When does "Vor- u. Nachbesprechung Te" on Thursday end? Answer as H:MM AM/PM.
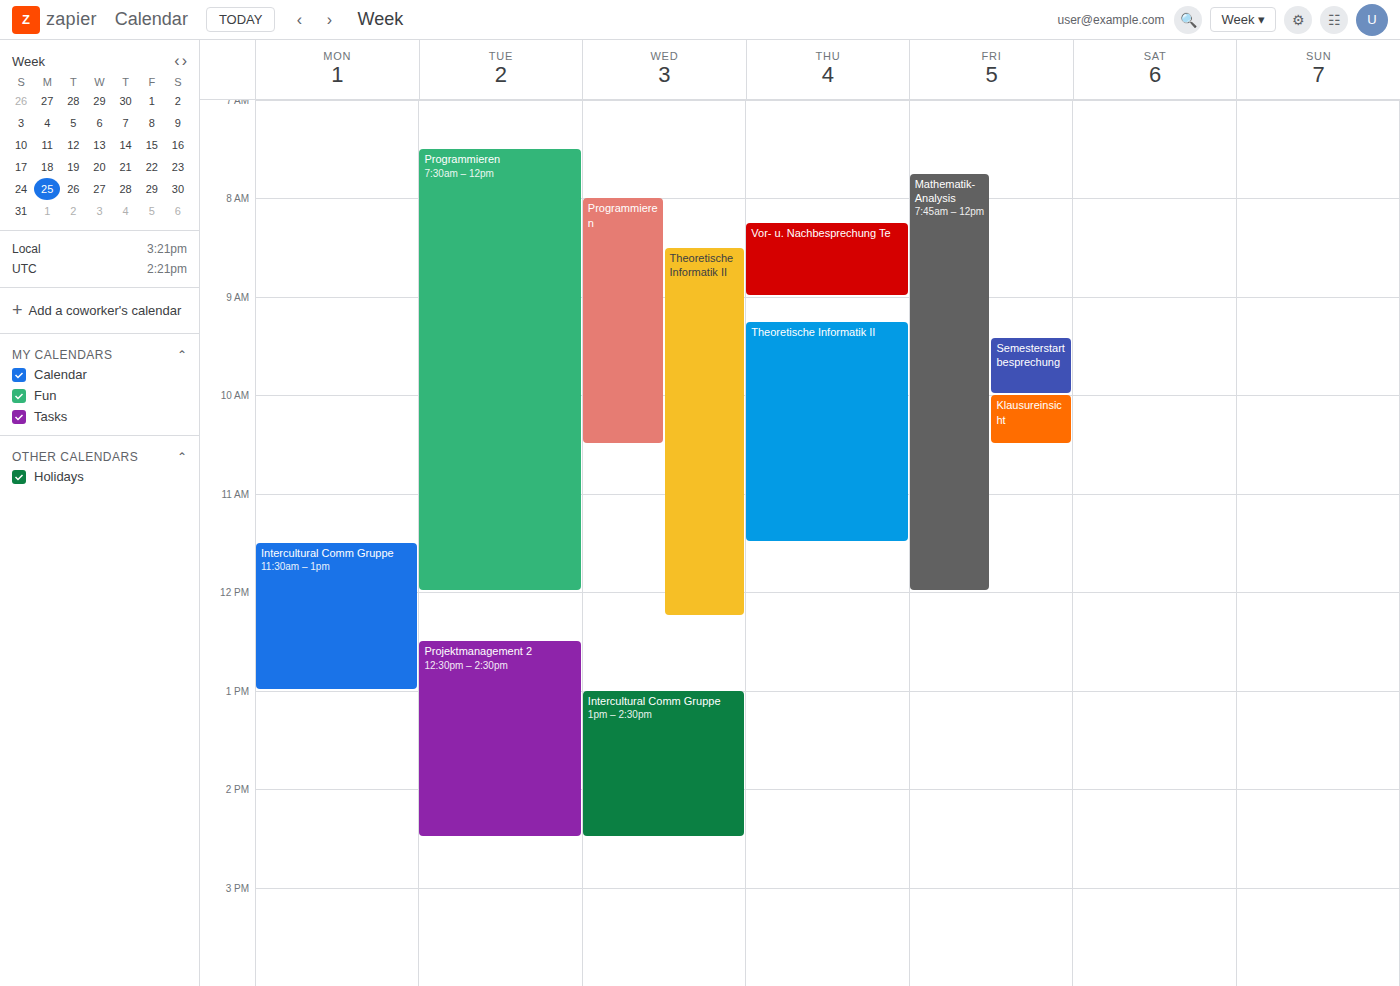
9:00 AM